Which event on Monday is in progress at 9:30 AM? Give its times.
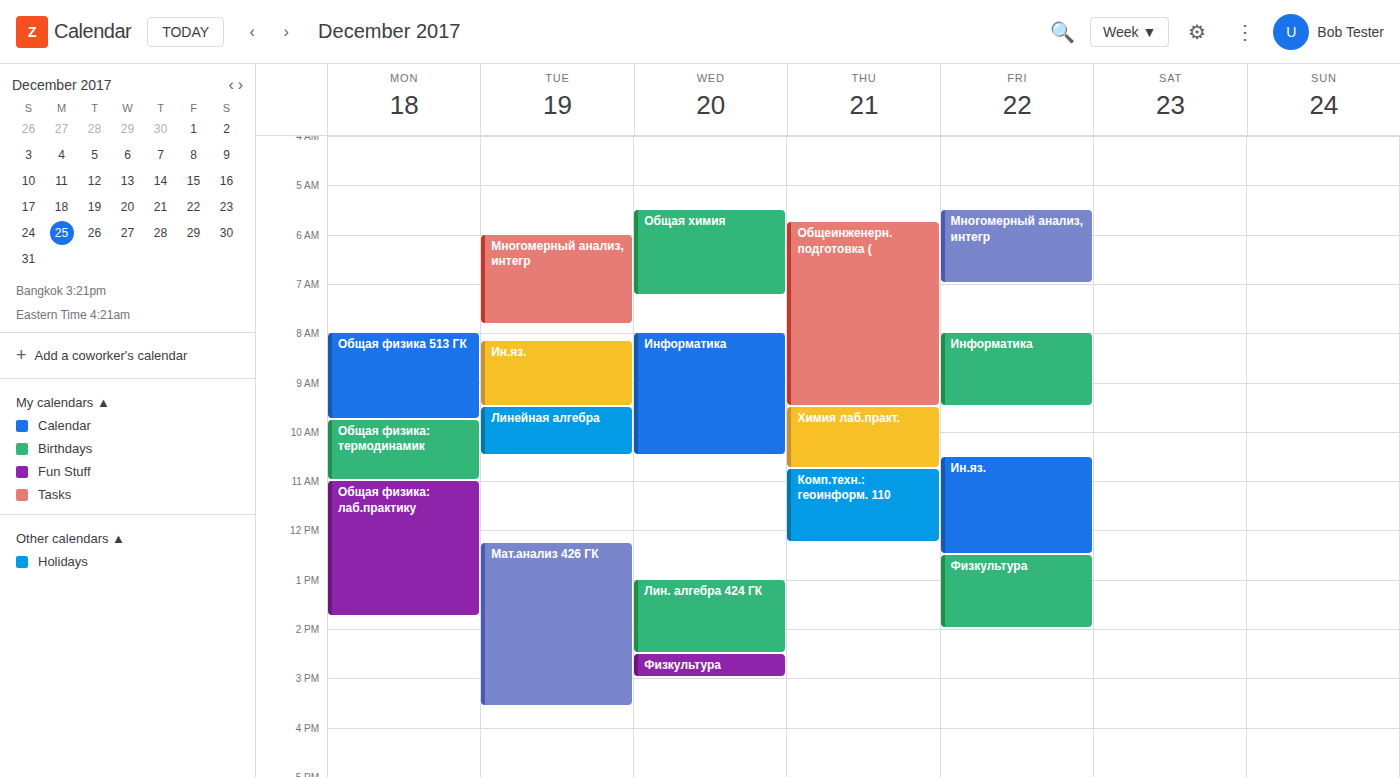
"Общая физика 513 ГК", 8:00 AM to 9:45 AM